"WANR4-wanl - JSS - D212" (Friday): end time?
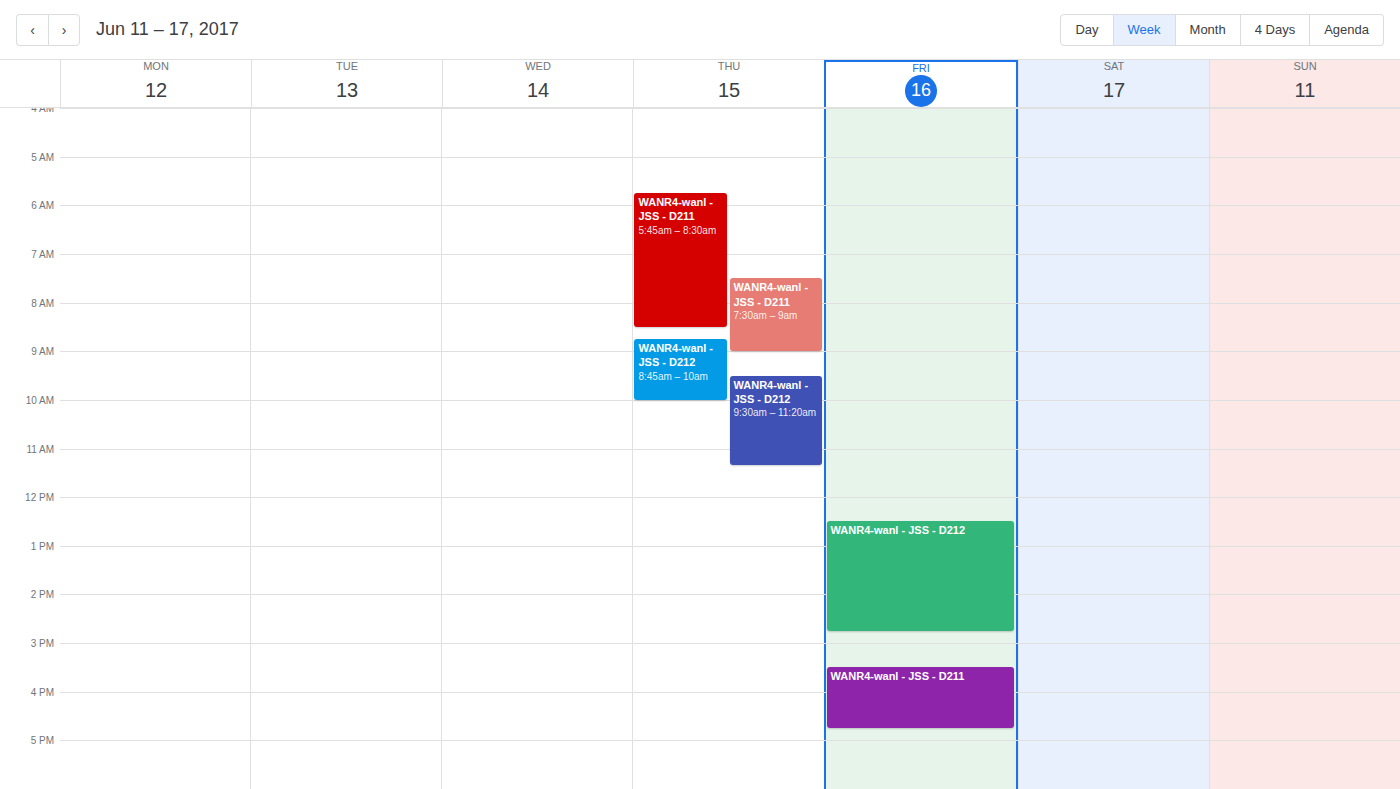
2:45 PM